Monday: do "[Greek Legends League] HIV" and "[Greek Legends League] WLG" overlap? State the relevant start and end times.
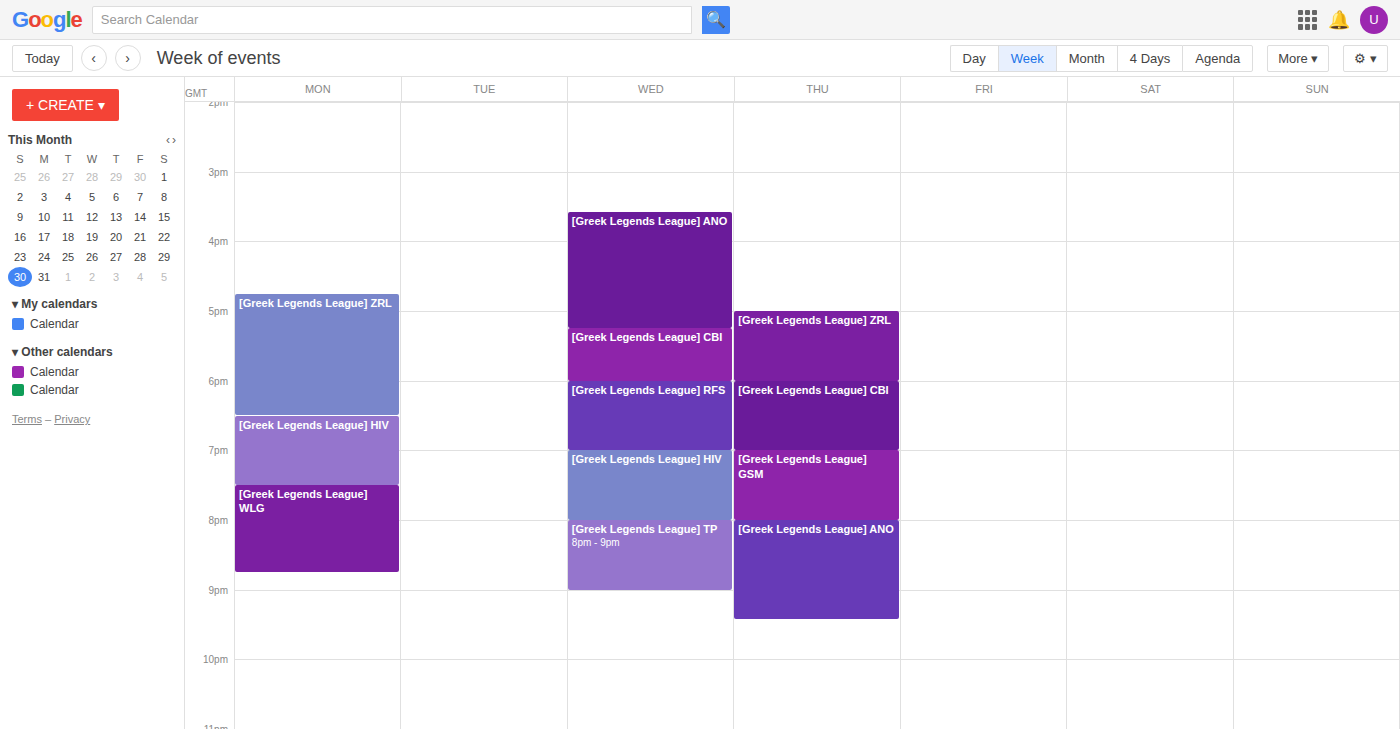
"[Greek Legends League] HIV" ends at 19:30, exactly when "[Greek Legends League] WLG" starts -- they touch but do not overlap.